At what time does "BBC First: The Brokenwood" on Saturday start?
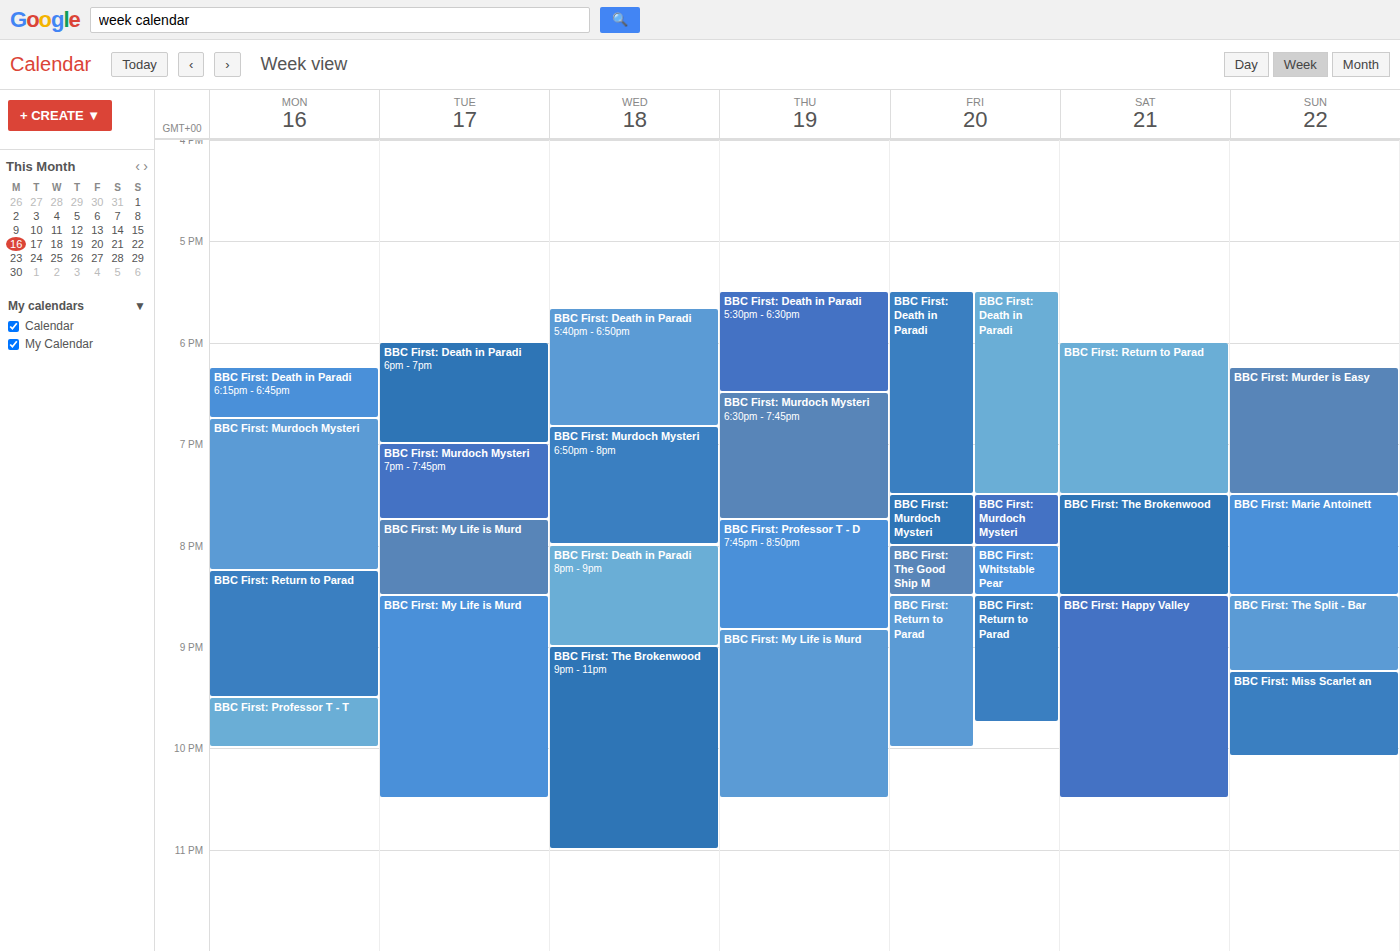
7:30 PM